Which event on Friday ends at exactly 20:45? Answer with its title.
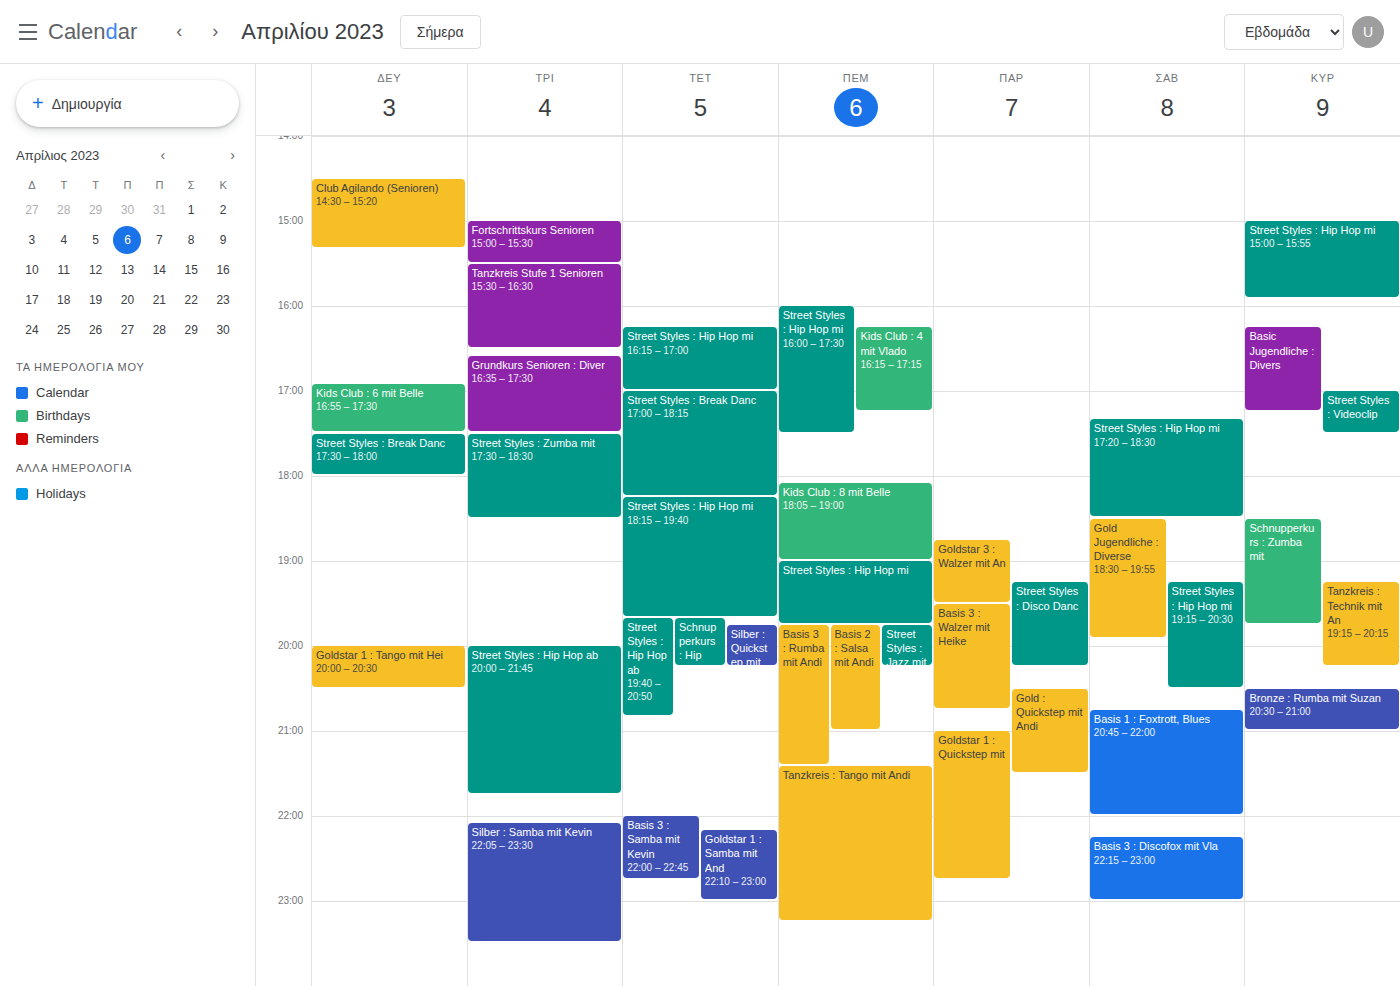
"Basis 3 : Walzer mit Heike"